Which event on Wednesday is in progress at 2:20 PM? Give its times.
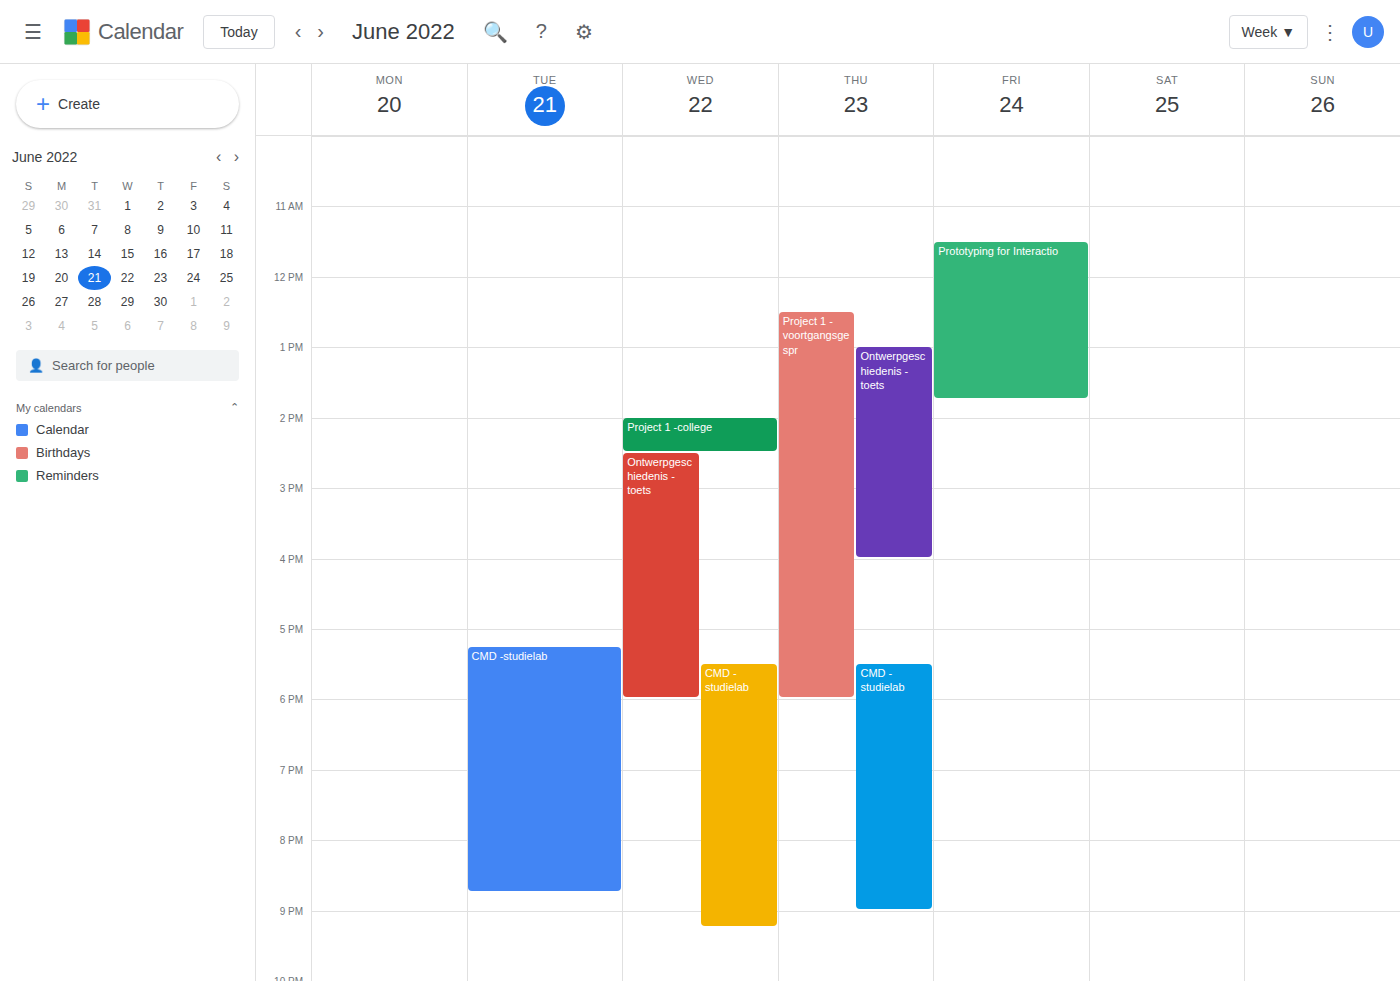
"Project 1 -college", 2:00 PM to 2:30 PM